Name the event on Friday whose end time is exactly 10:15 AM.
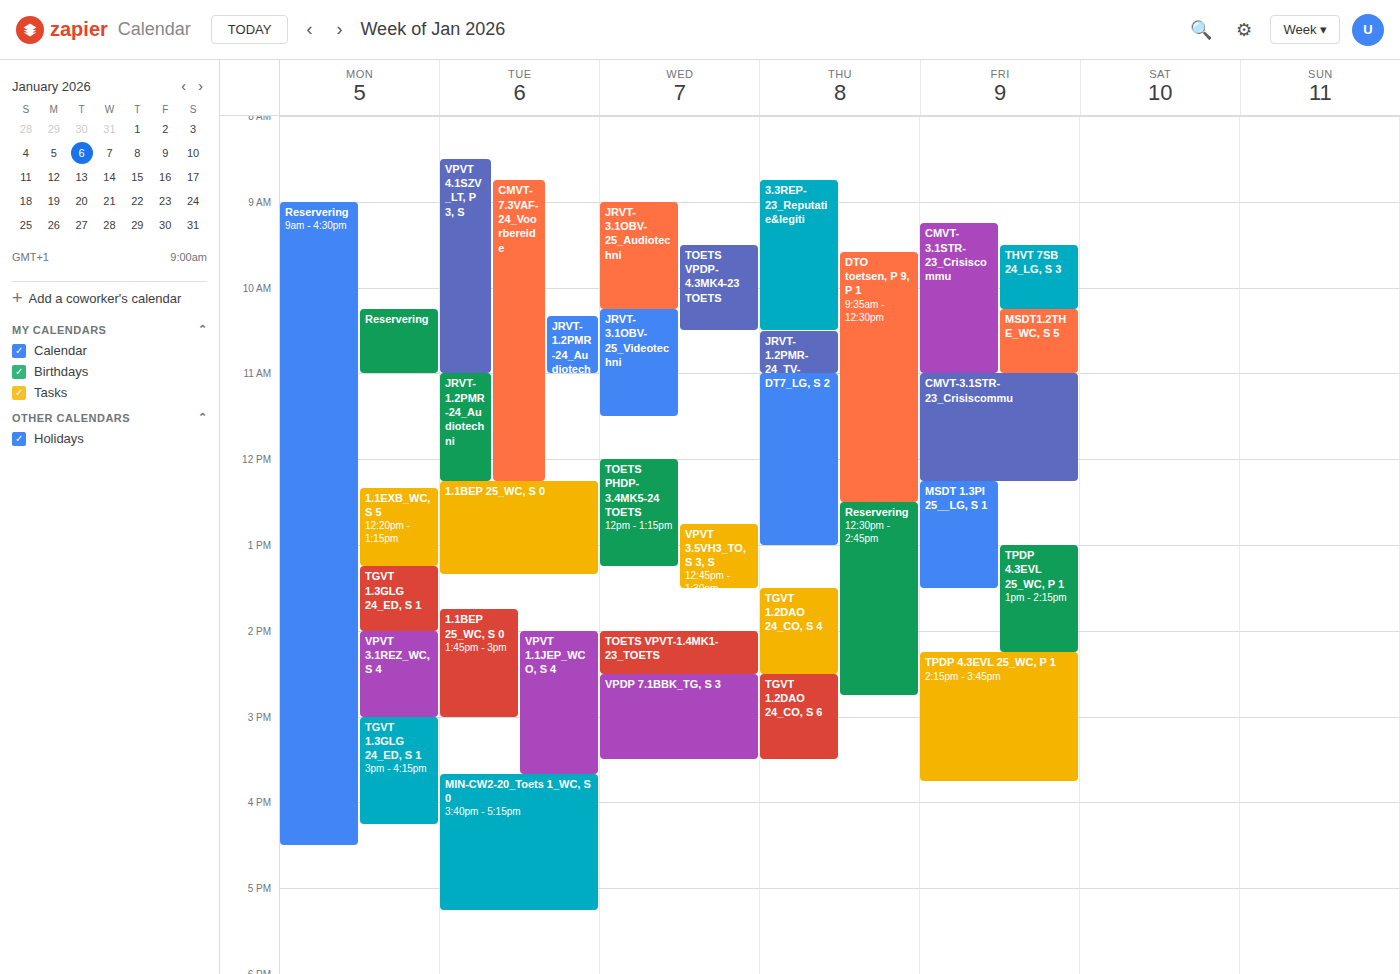
"THVT 7SB 24_LG, S 3"